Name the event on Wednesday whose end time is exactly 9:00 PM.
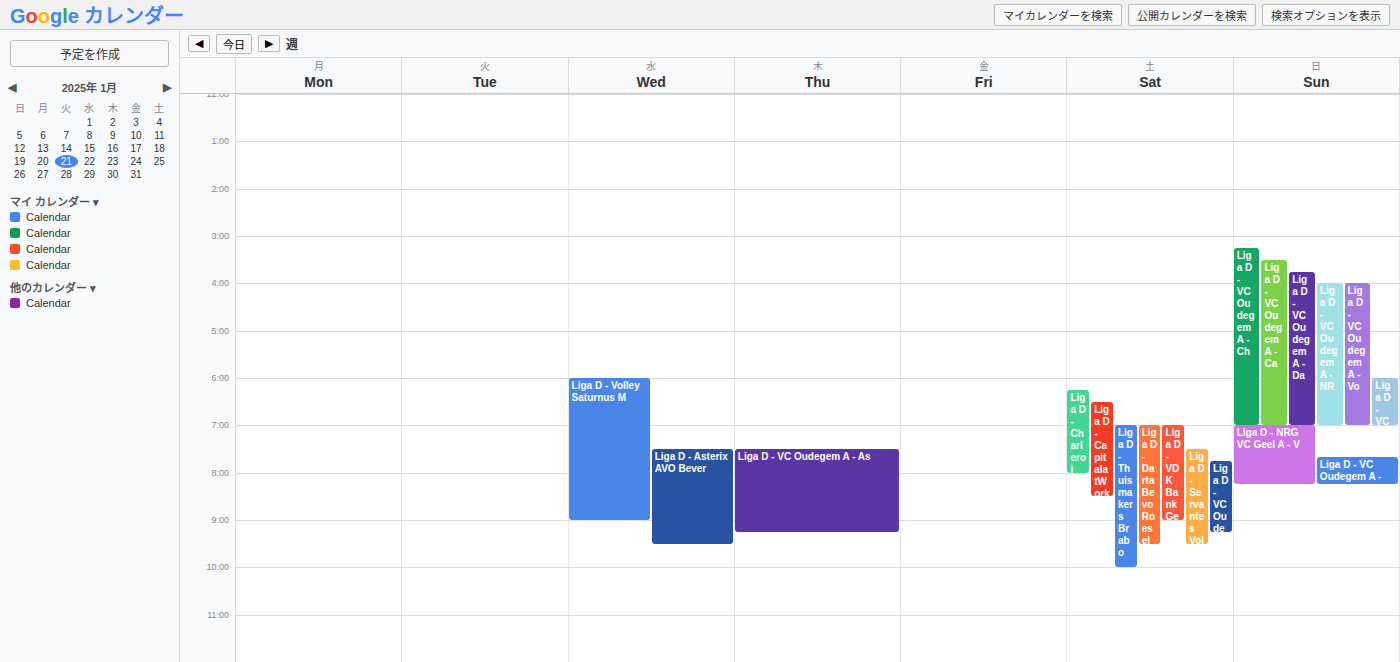
"Liga D - Volley Saturnus M"